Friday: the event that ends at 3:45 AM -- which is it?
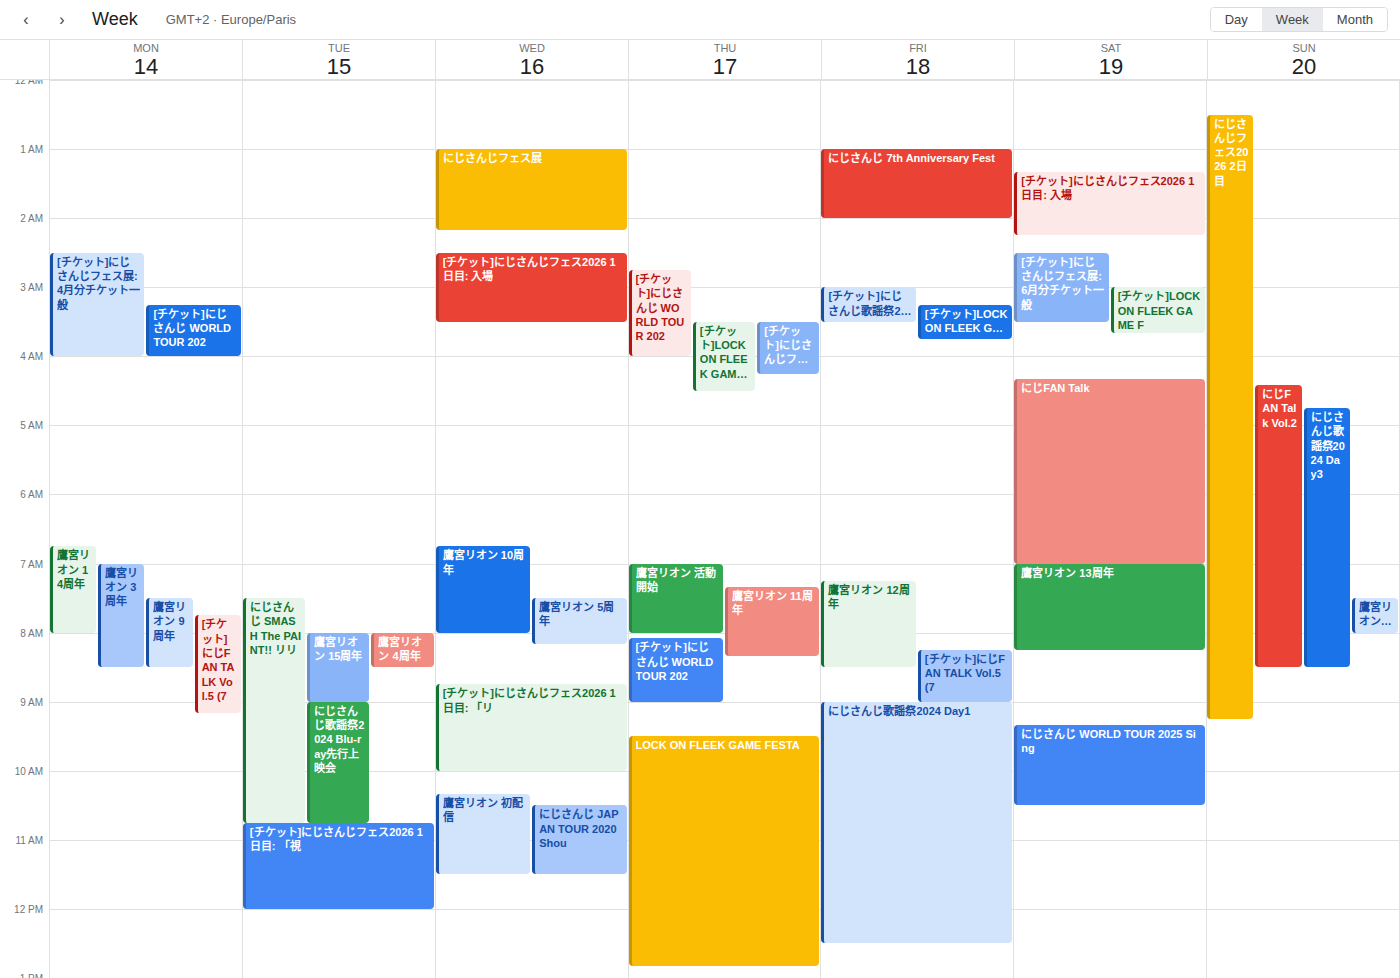
"[チケット]LOCK ON FLEEK GAME F"